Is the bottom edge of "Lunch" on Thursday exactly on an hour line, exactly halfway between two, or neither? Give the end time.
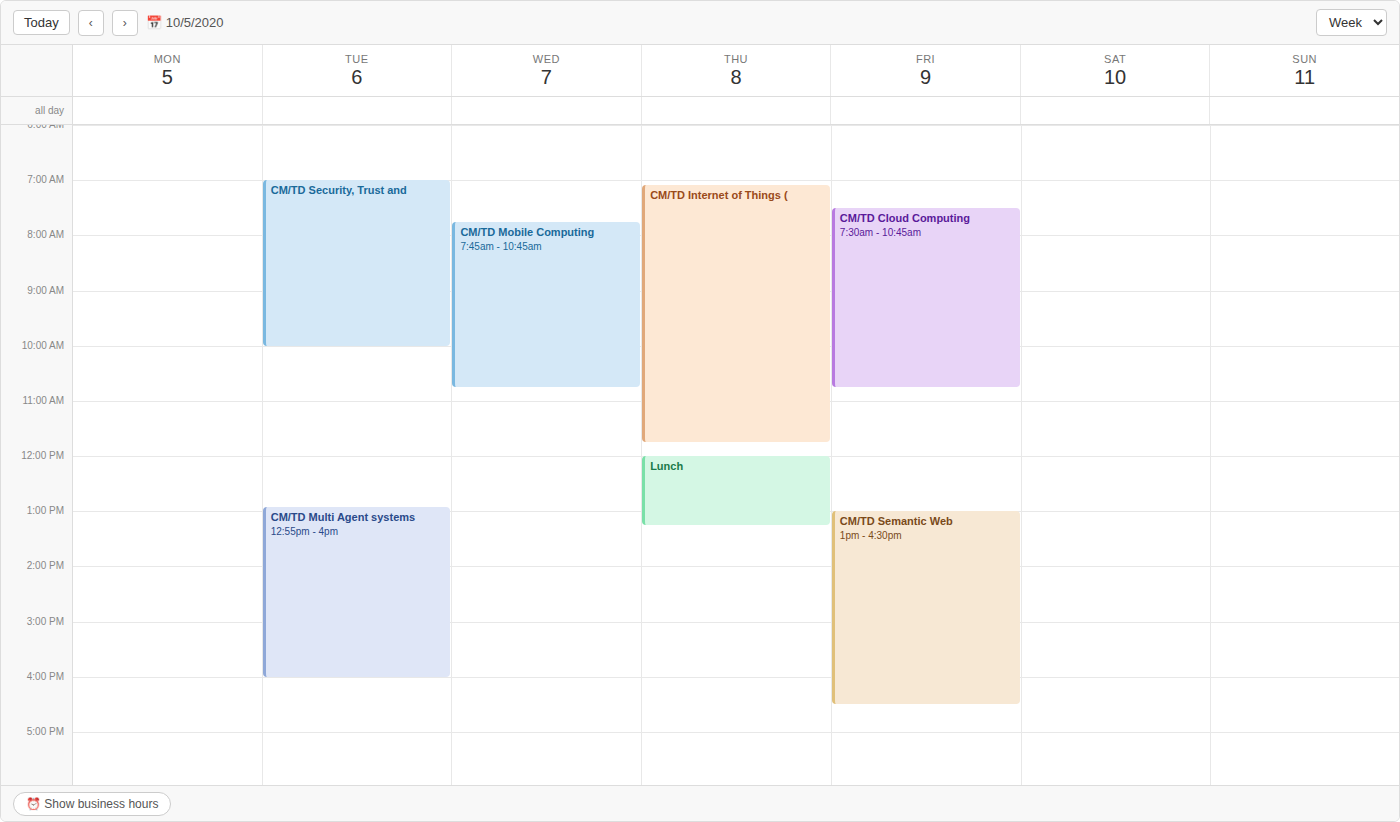
1:15 PM -- neither: a quarter of the way from the 1 PM line to the 2 PM line.